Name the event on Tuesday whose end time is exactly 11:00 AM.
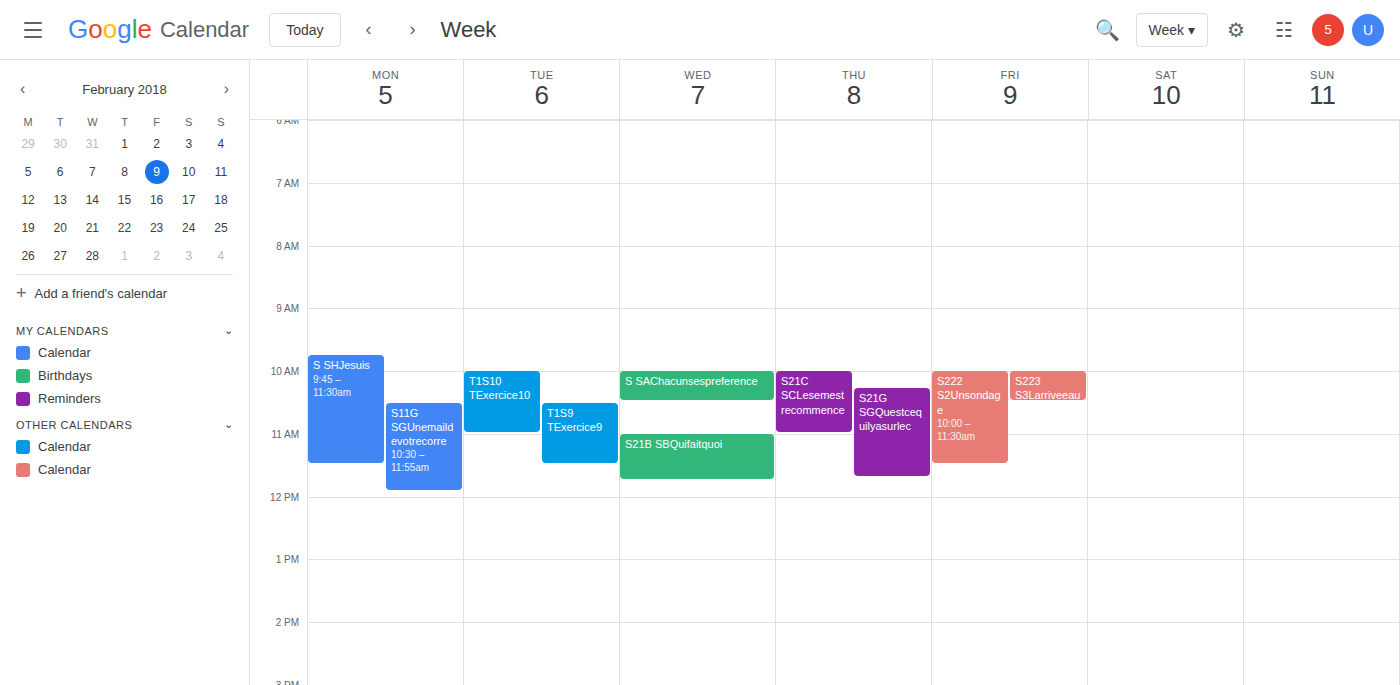
"T1S10 TExercice10"